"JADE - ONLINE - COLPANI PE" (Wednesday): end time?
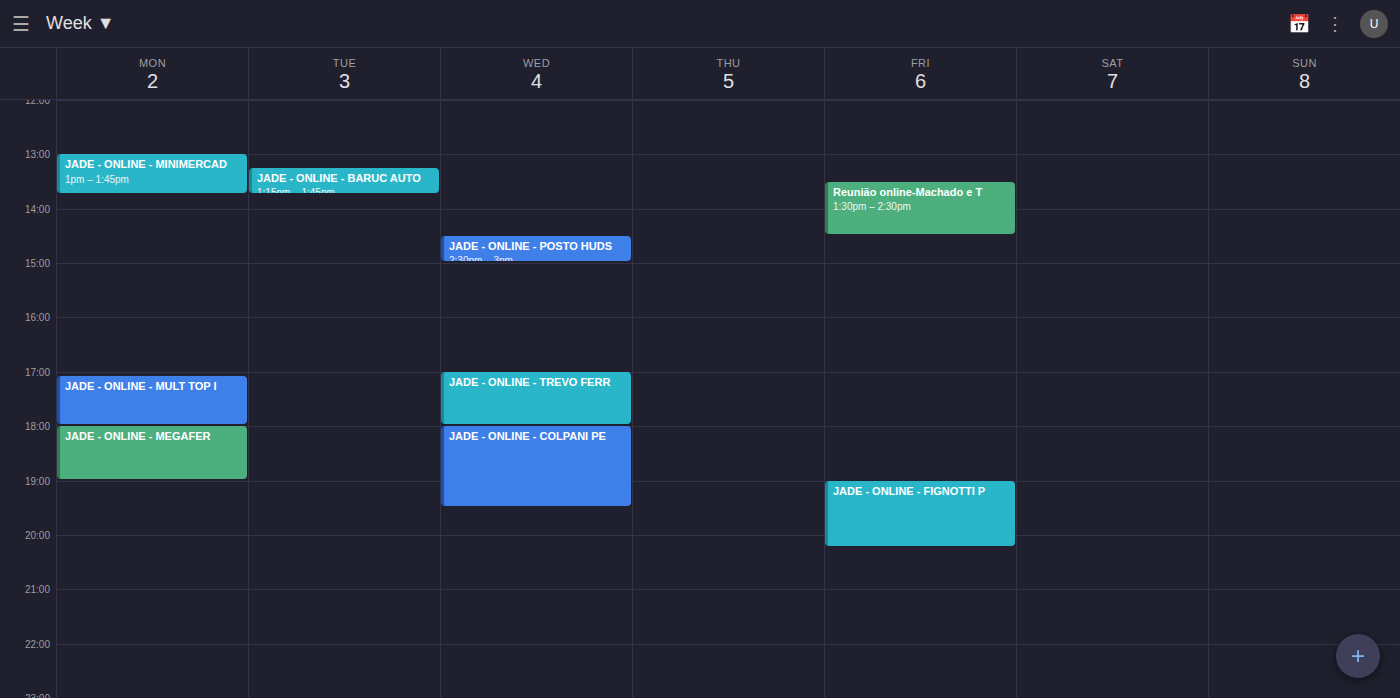
7:30 PM